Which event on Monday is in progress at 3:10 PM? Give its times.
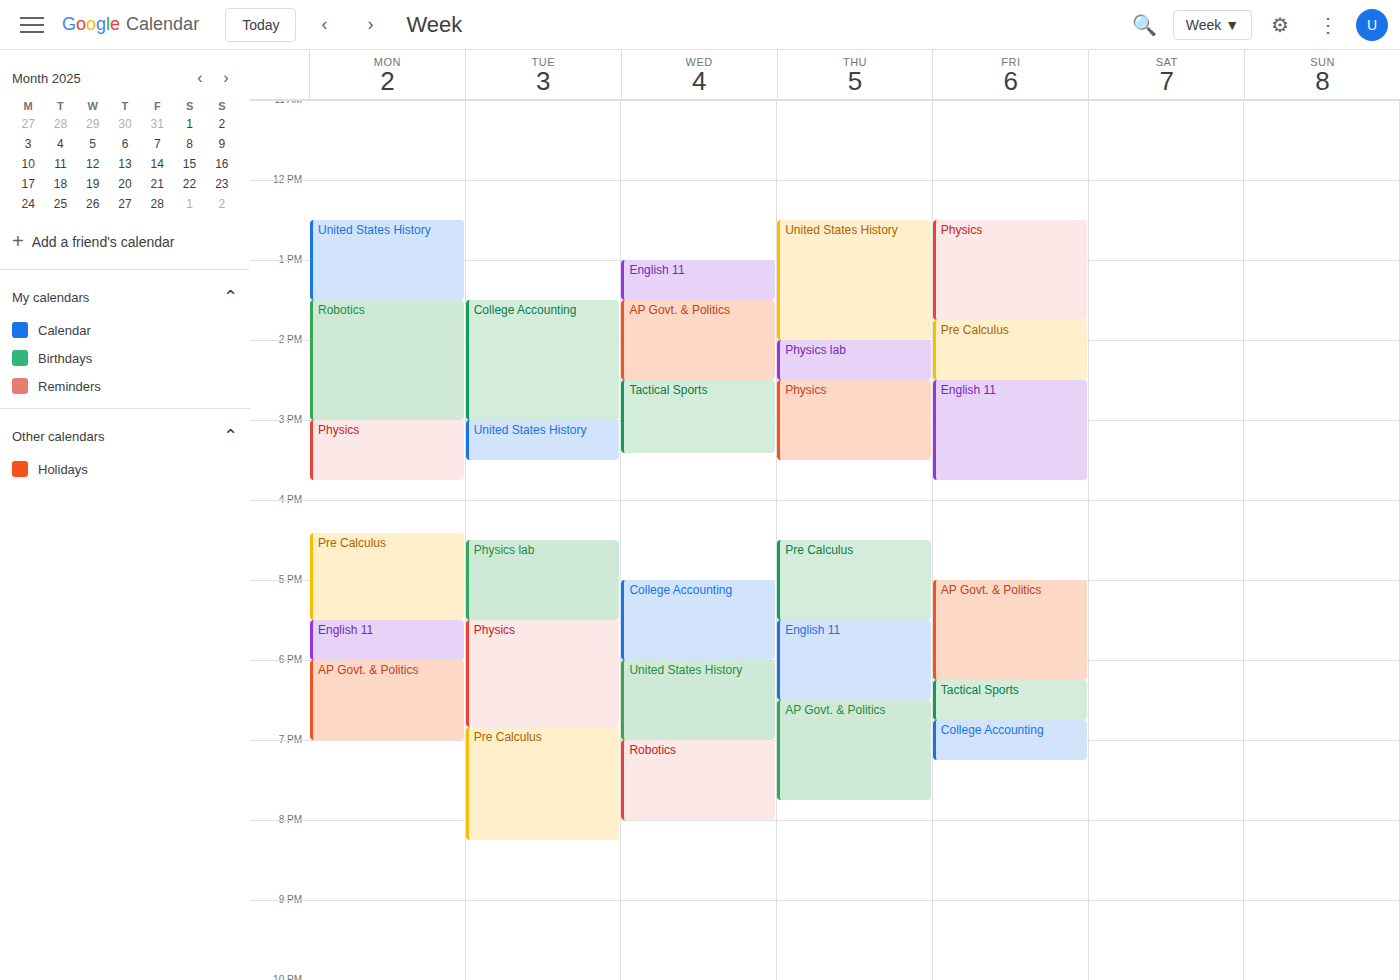
"Physics", 3:00 PM to 3:45 PM